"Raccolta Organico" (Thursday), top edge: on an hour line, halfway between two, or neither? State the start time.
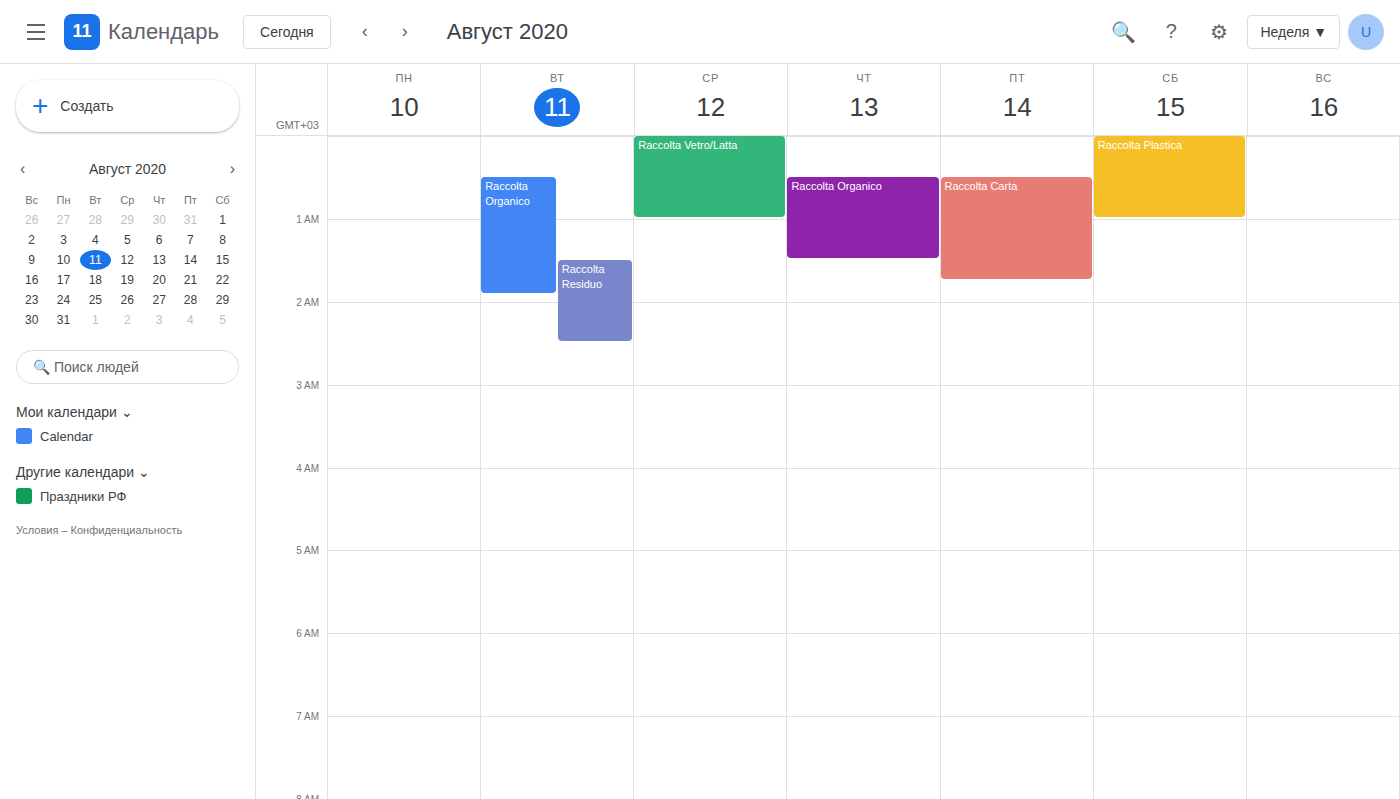
12:30 AM -- halfway between the 12 AM and 1 AM lines.